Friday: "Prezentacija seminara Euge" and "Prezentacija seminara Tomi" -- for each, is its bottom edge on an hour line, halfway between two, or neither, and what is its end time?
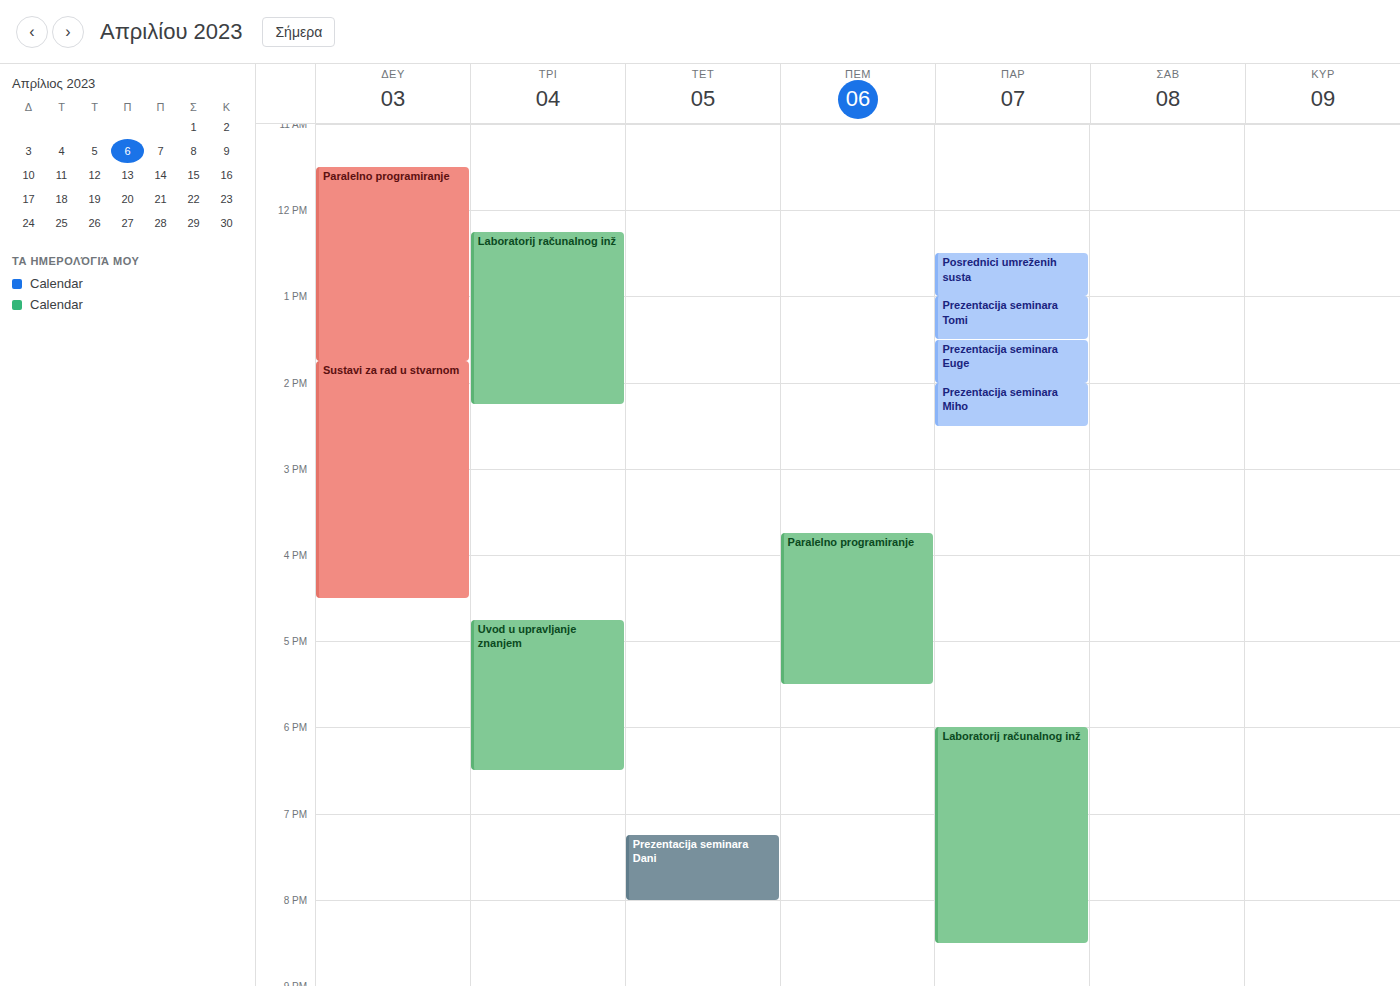
"Prezentacija seminara Euge": 2:00 PM, exactly on the 2 PM line. "Prezentacija seminara Tomi": 1:30 PM, halfway between the 1 PM and 2 PM lines.